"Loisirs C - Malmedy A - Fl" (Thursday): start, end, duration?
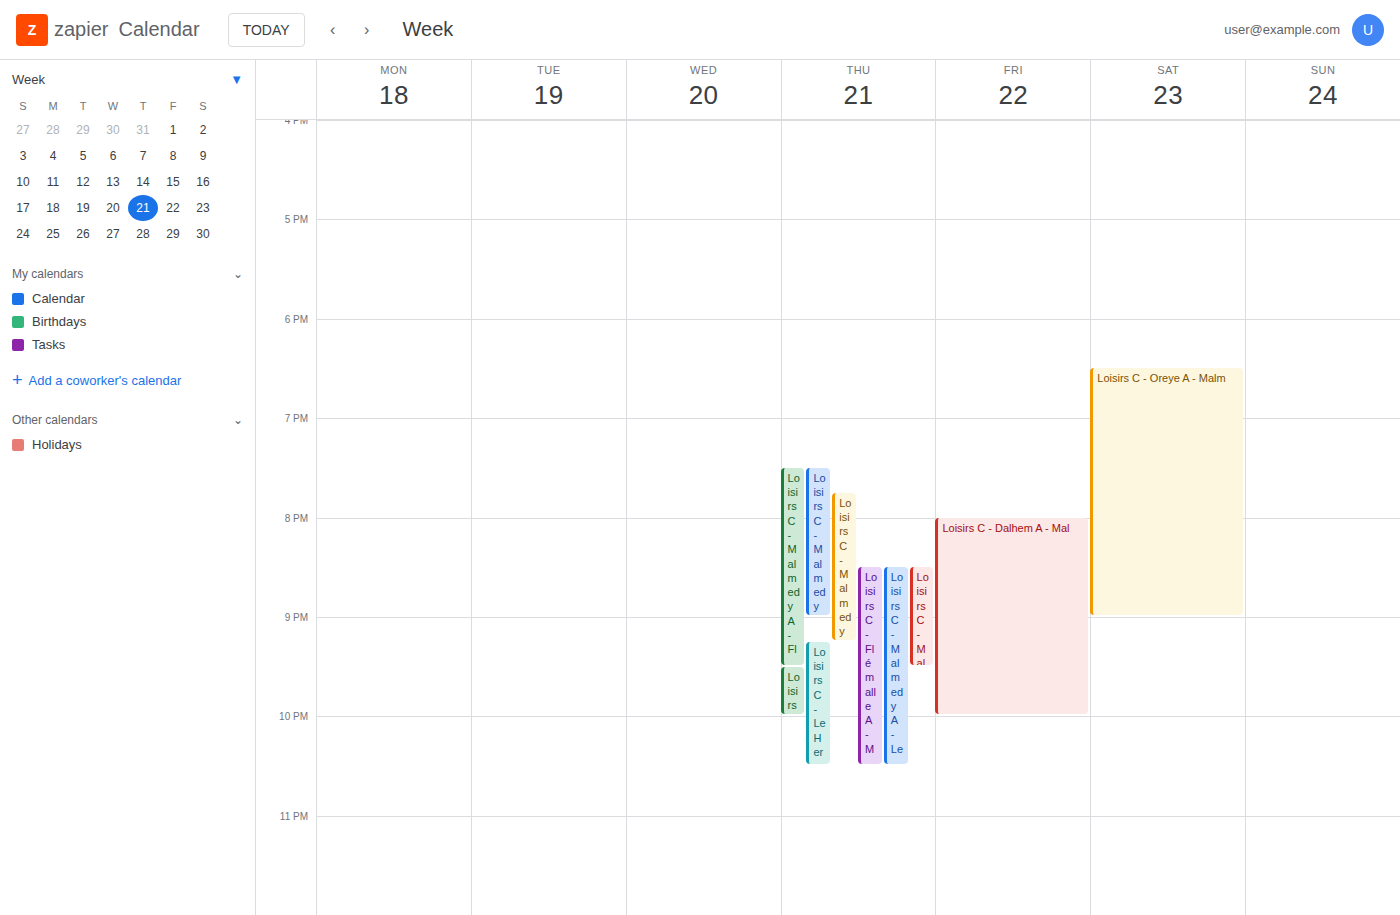
19:30 to 21:30, 2 hours